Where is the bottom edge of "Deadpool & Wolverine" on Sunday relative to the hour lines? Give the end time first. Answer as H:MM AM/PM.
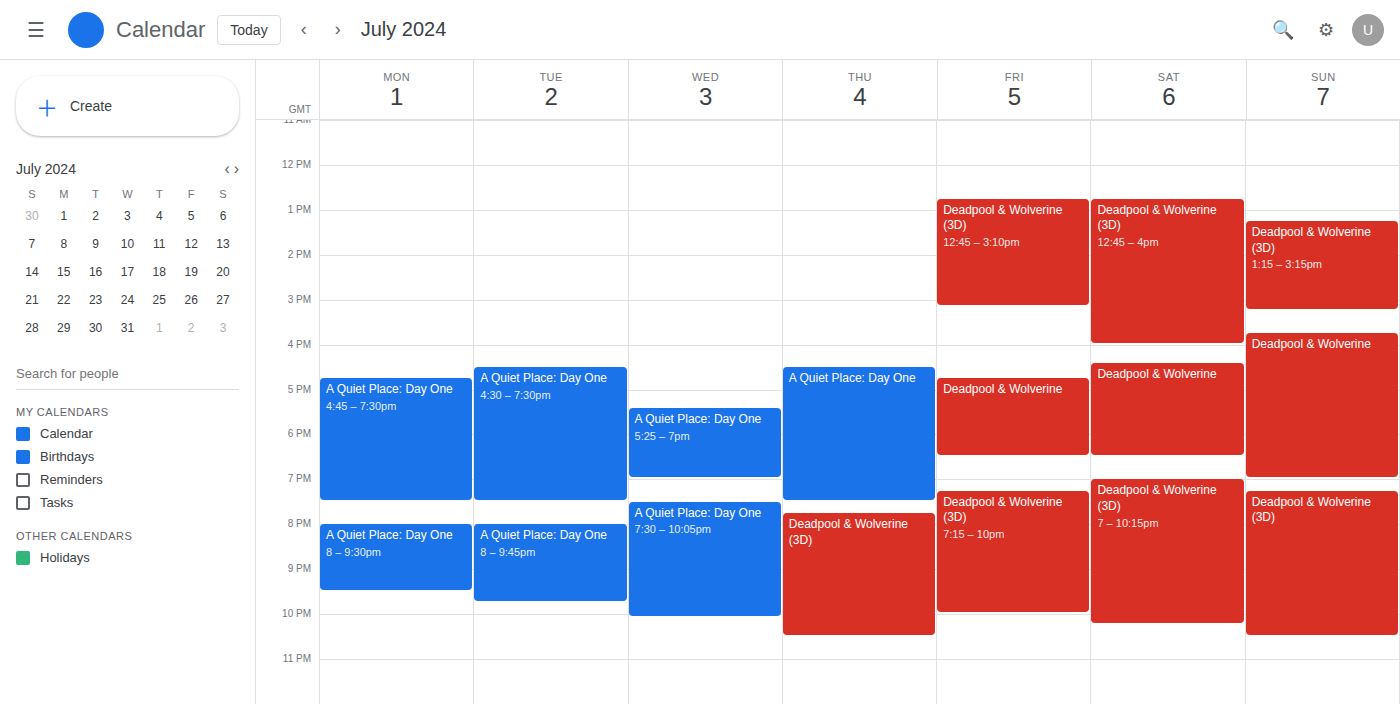
7:00 PM -- exactly on the 7 PM line.